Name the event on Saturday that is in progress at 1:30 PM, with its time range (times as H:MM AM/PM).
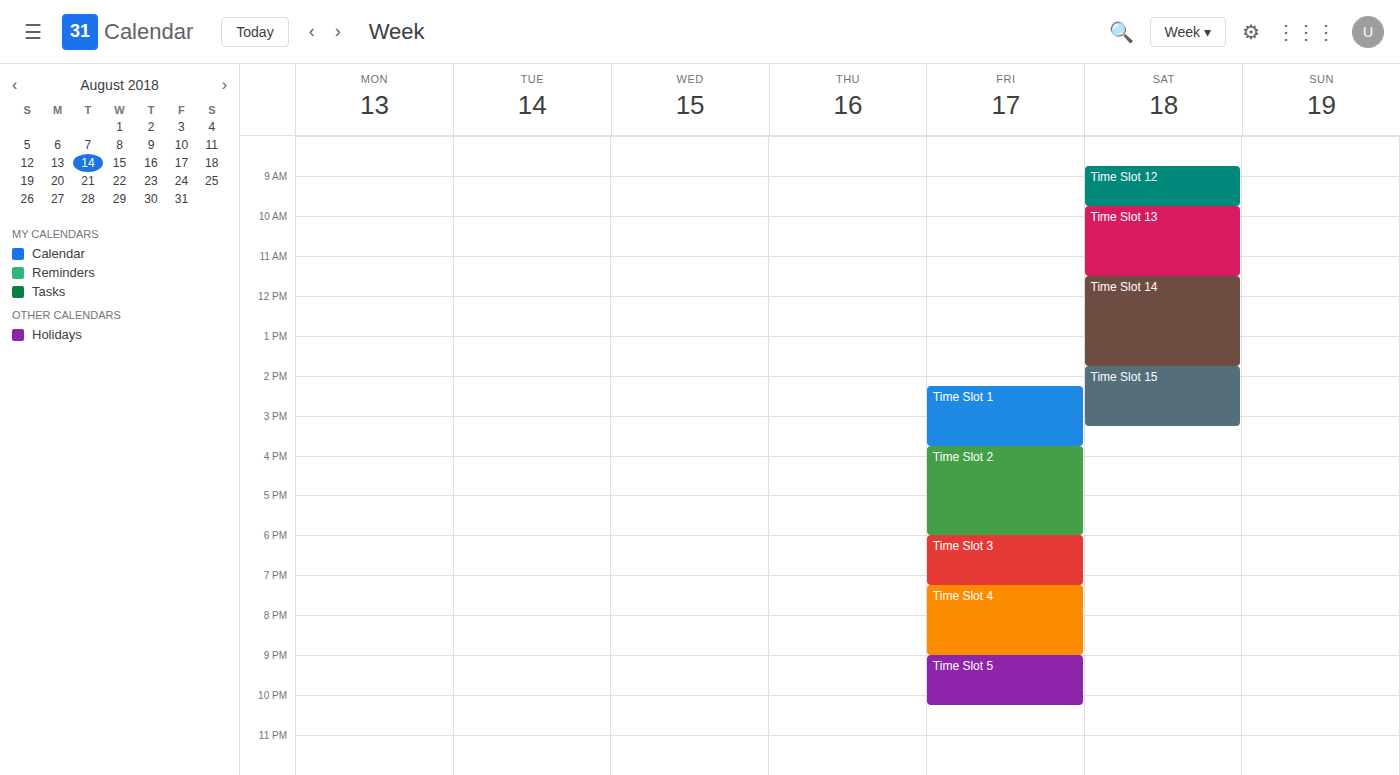
"Time Slot 14", 11:30 AM to 1:45 PM